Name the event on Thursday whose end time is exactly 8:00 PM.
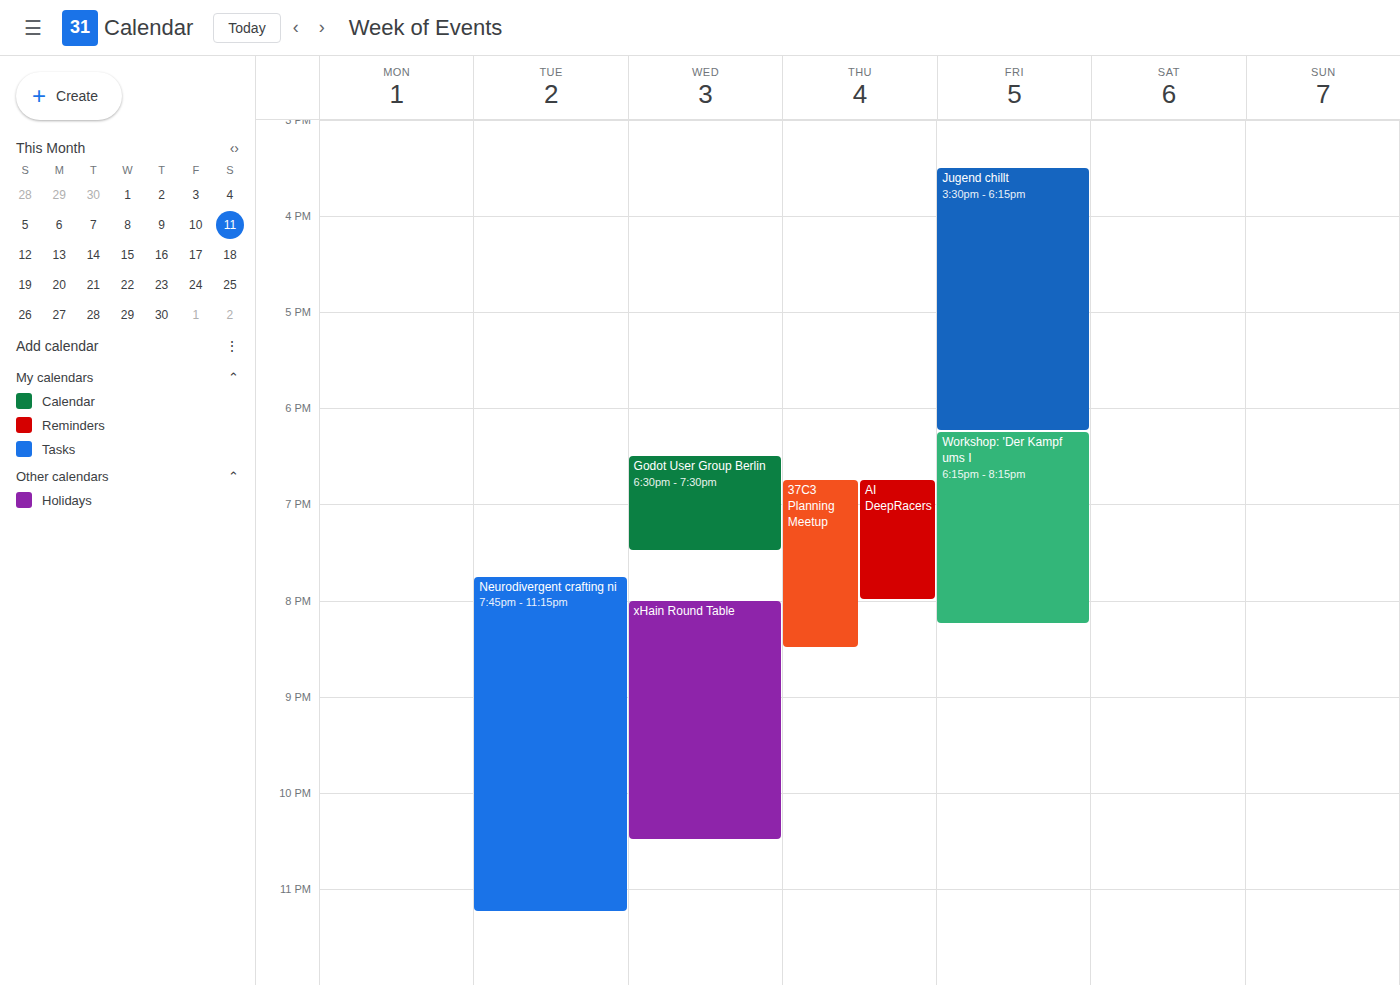
"AI DeepRacers"